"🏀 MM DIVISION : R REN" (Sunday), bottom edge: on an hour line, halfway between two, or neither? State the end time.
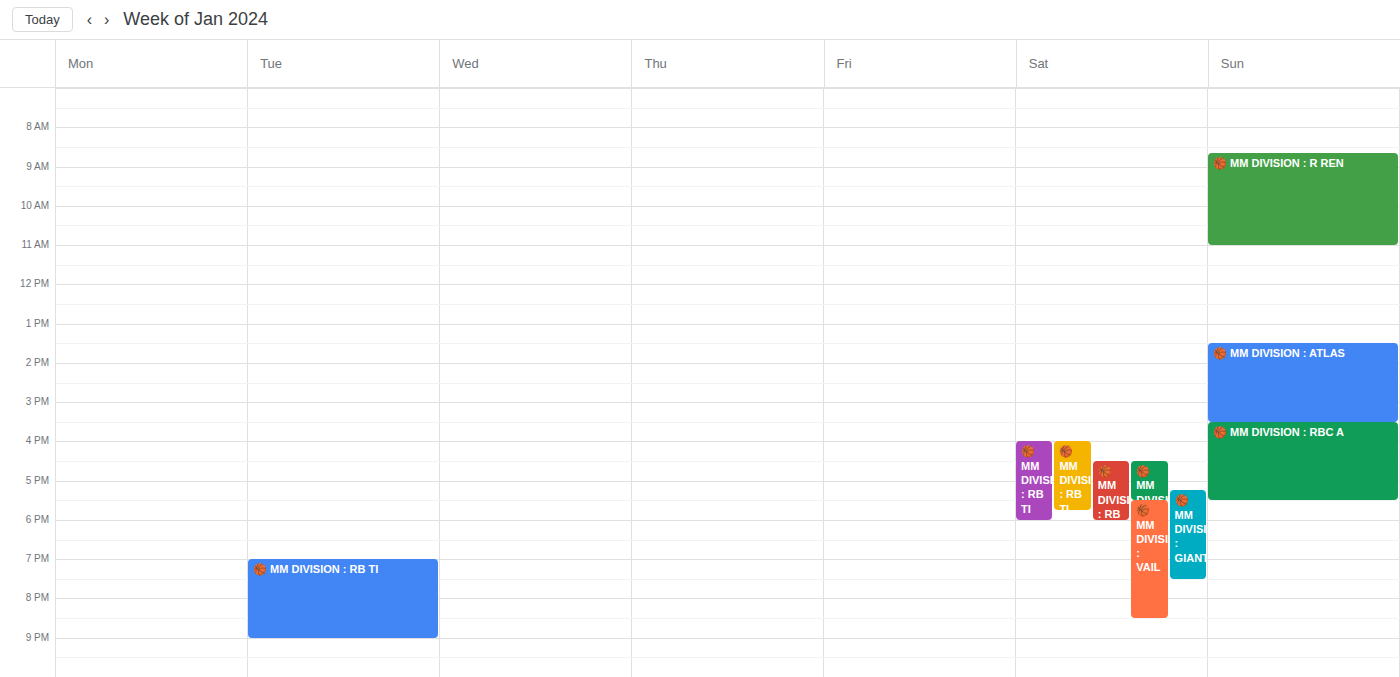
11:00 AM -- exactly on the 11 AM line.